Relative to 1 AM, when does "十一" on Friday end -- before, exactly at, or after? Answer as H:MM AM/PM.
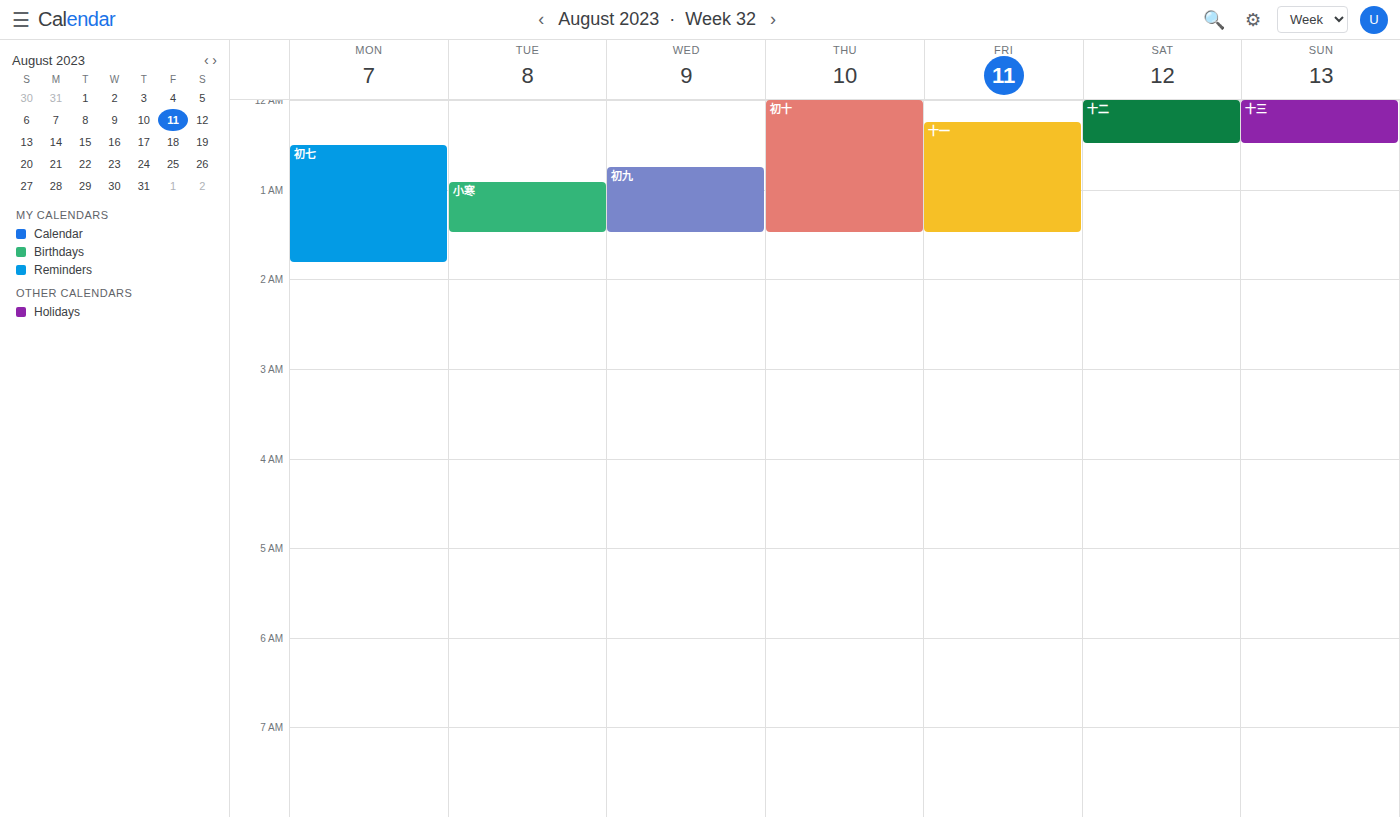
1:30 AM -- after 1 AM, 30 minutes below the 1 AM line.